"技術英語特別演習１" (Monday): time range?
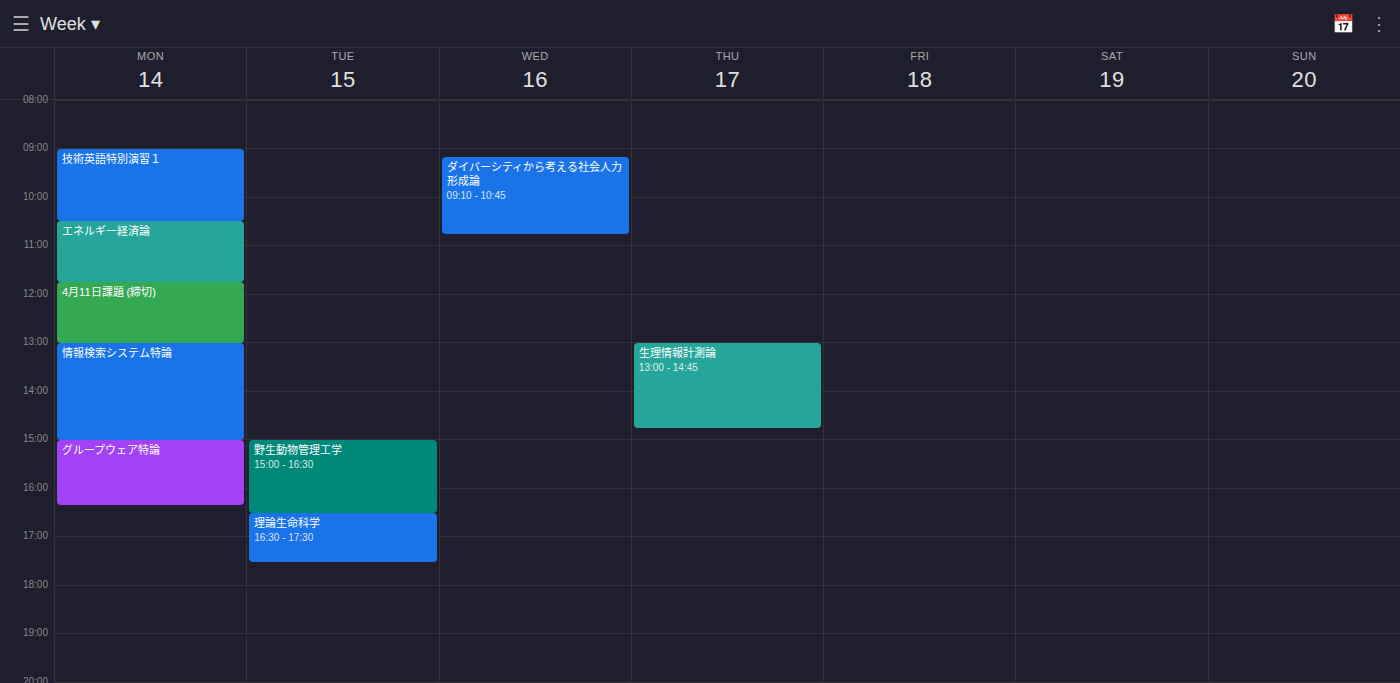
9:00 AM to 10:30 AM